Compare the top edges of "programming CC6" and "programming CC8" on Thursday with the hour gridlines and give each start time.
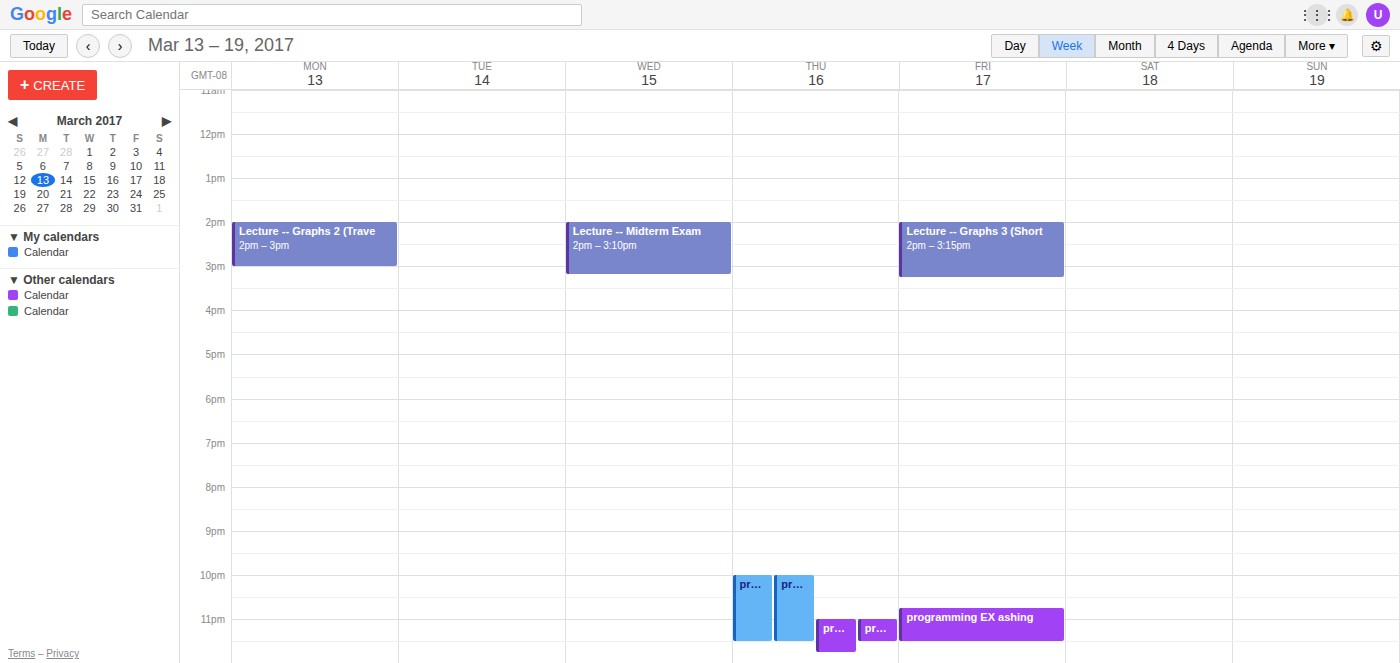
"programming CC6": 23:00, exactly on the 23:00 line. "programming CC8": 22:00, exactly on the 22:00 line.